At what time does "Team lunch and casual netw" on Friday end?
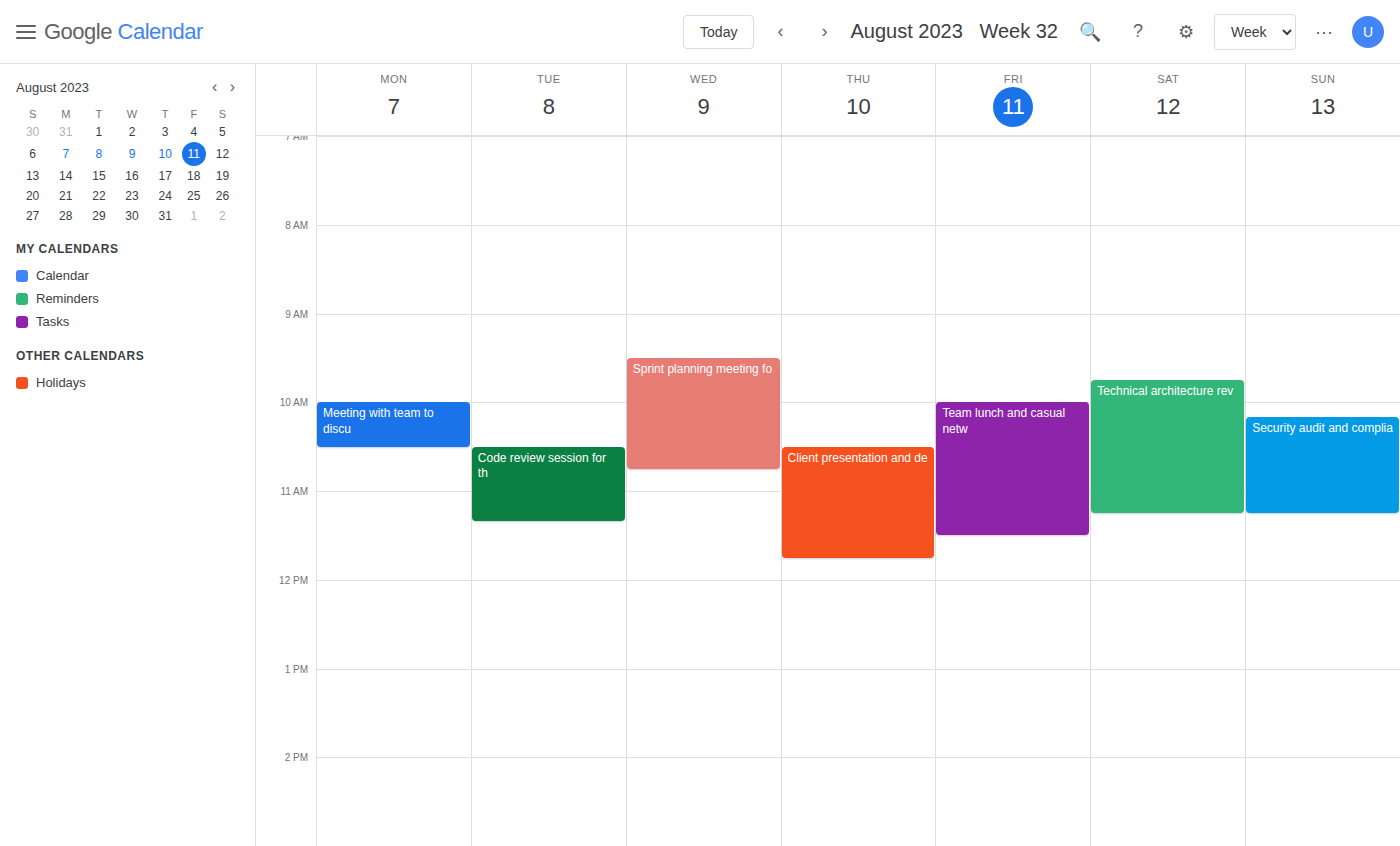
11:30 AM